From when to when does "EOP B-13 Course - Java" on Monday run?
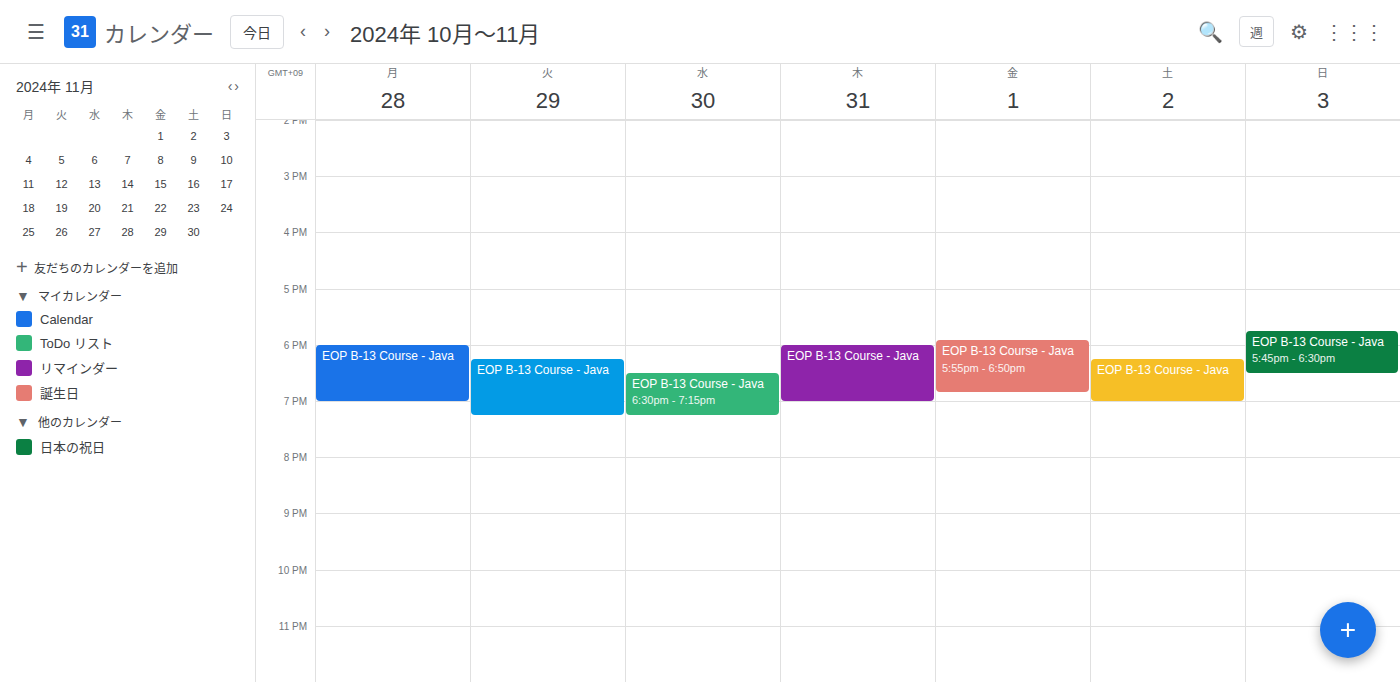
18:00 to 19:00